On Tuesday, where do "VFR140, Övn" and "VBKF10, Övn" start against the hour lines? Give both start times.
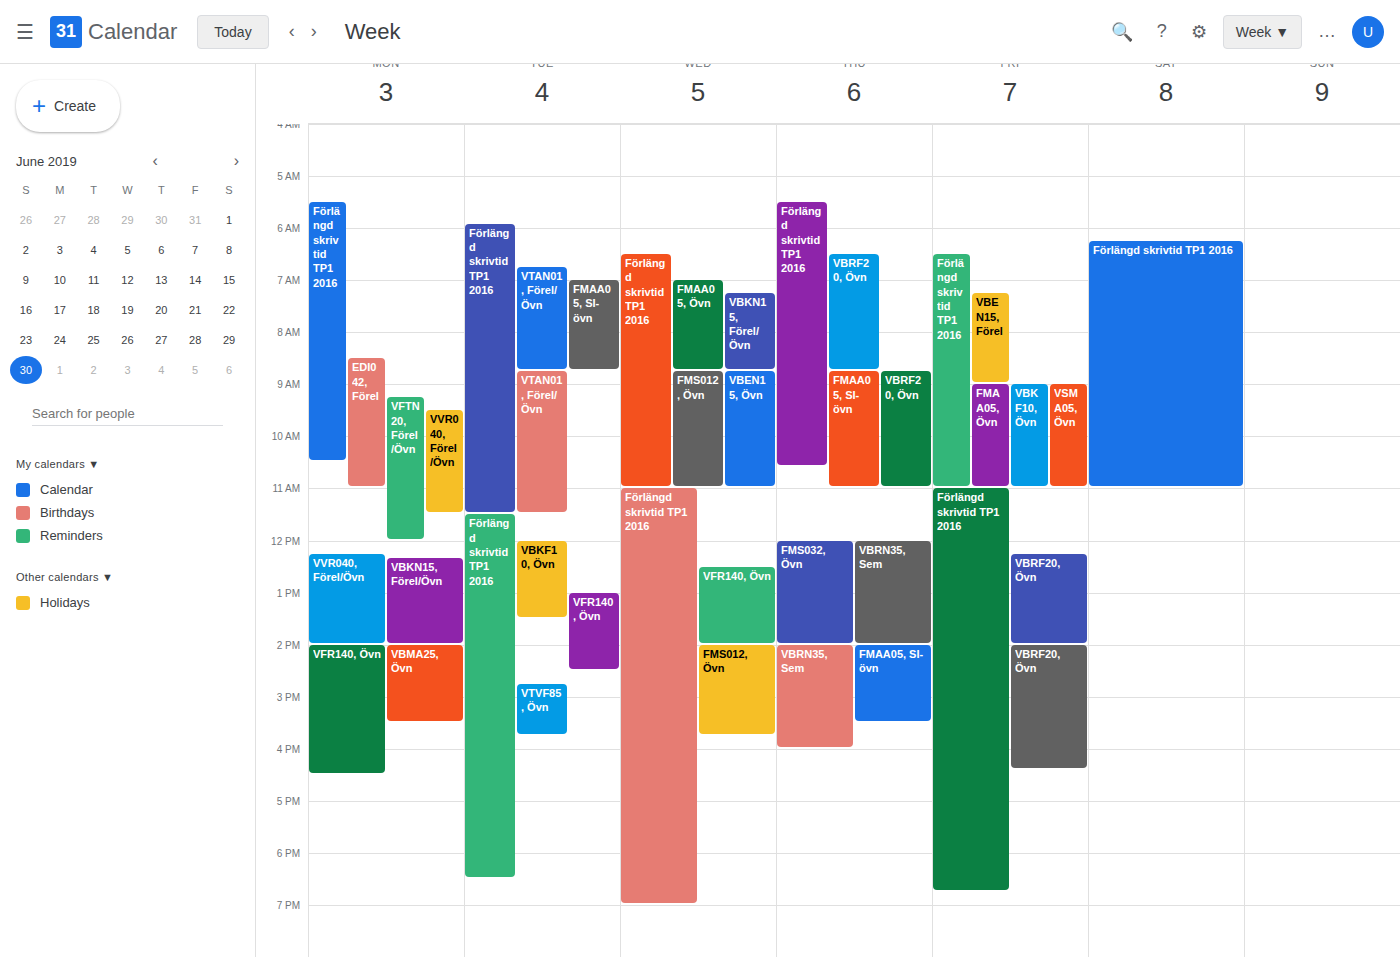
"VFR140, Övn": 1:00 PM, exactly on the 1 PM line. "VBKF10, Övn": 12:00 PM, exactly on the 12 PM line.